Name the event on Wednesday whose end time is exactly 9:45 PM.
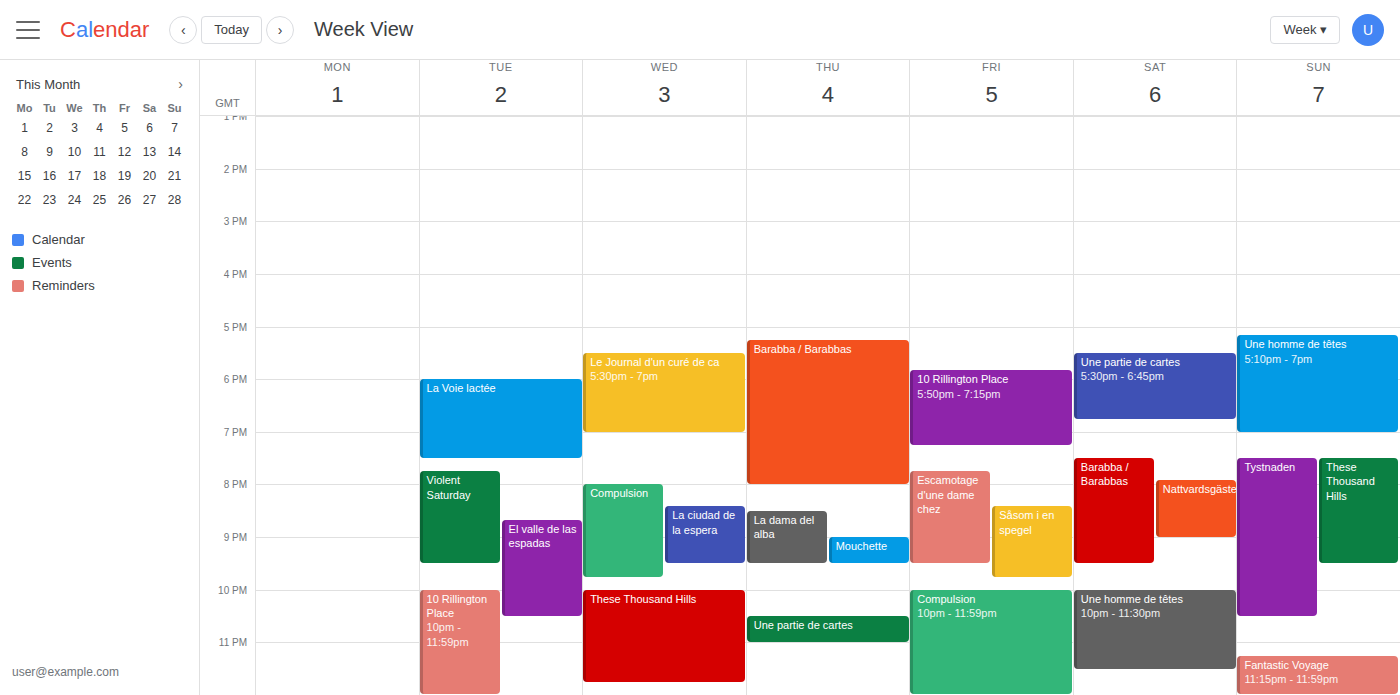
"Compulsion"